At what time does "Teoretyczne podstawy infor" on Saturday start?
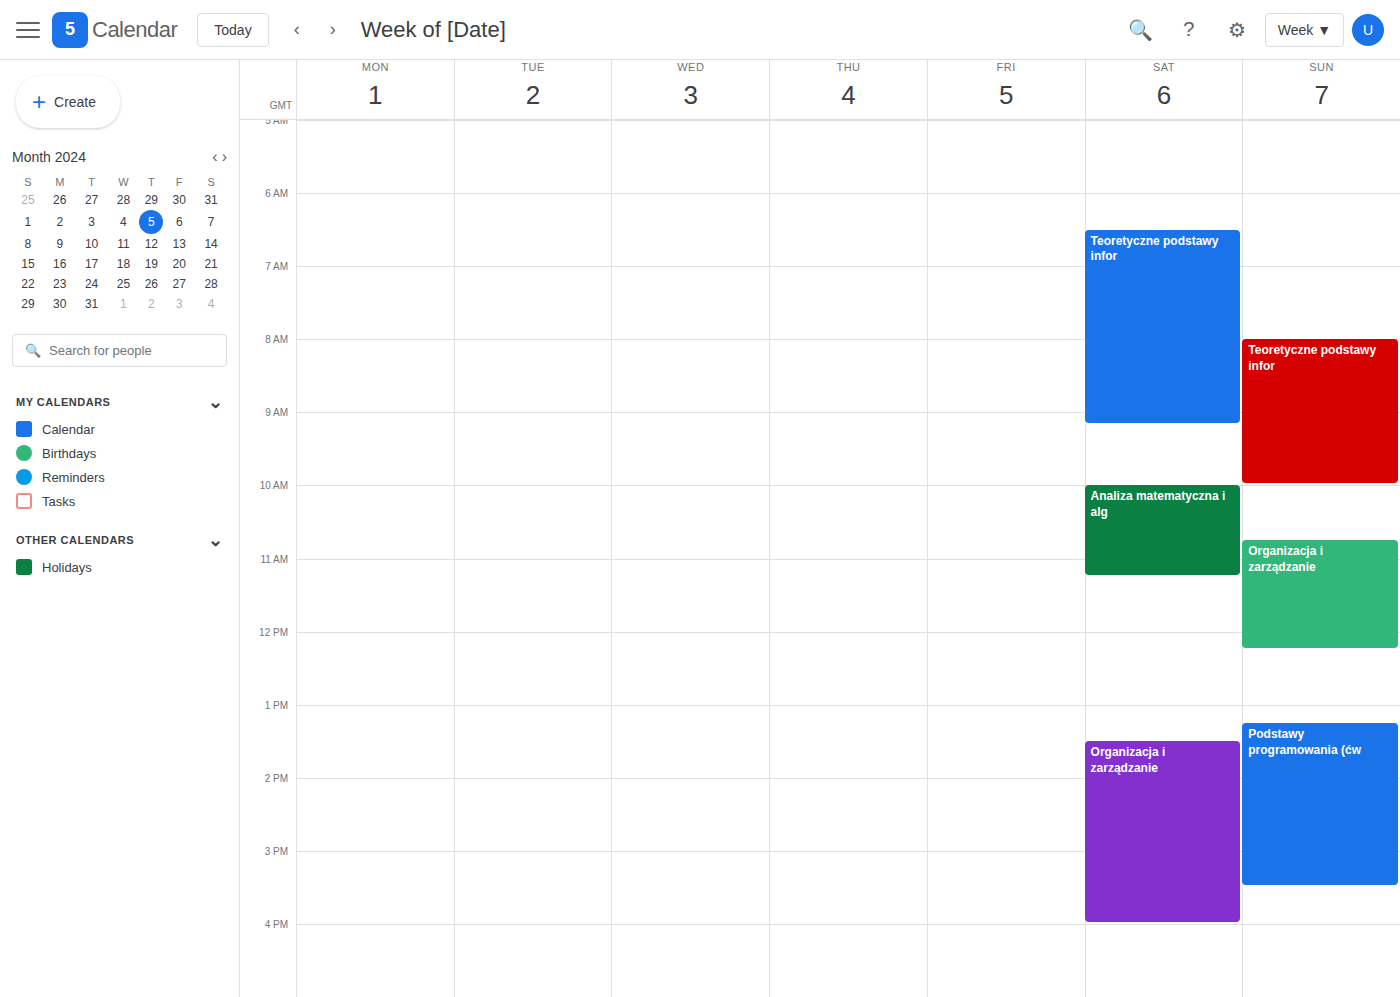
6:30 AM